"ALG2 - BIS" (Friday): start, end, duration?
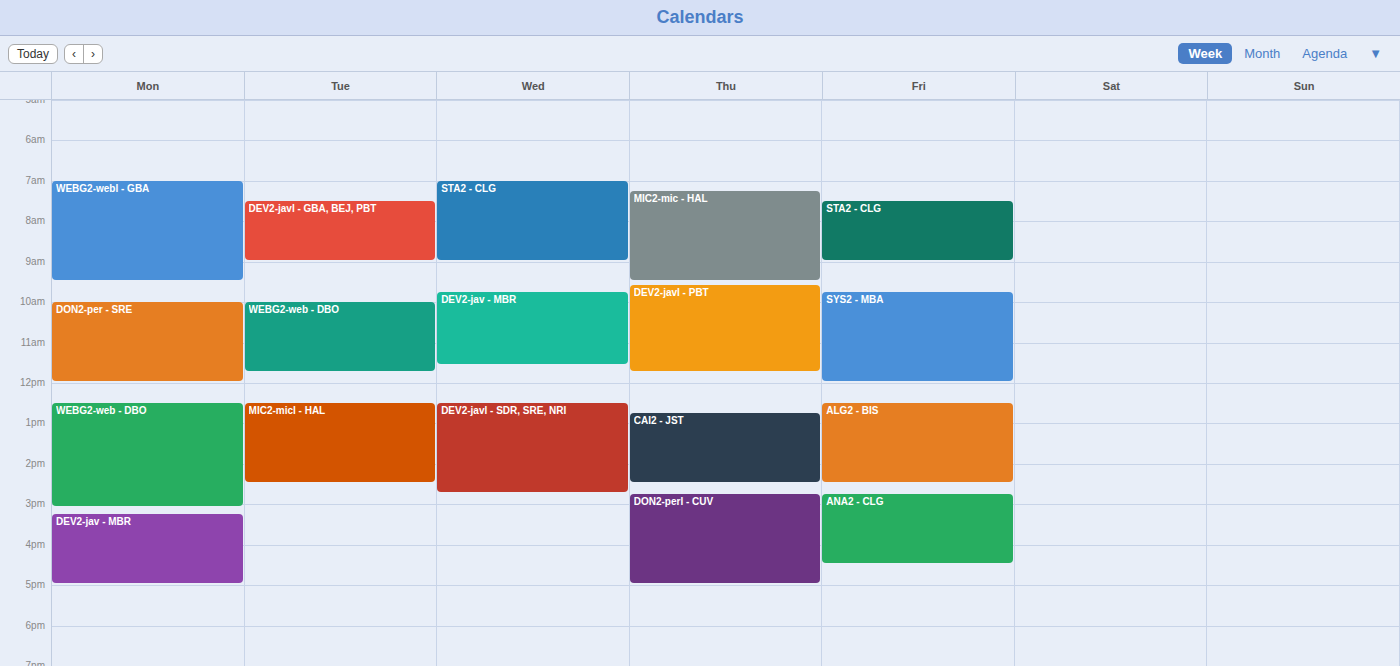
12:30 PM to 2:30 PM, 2 hours